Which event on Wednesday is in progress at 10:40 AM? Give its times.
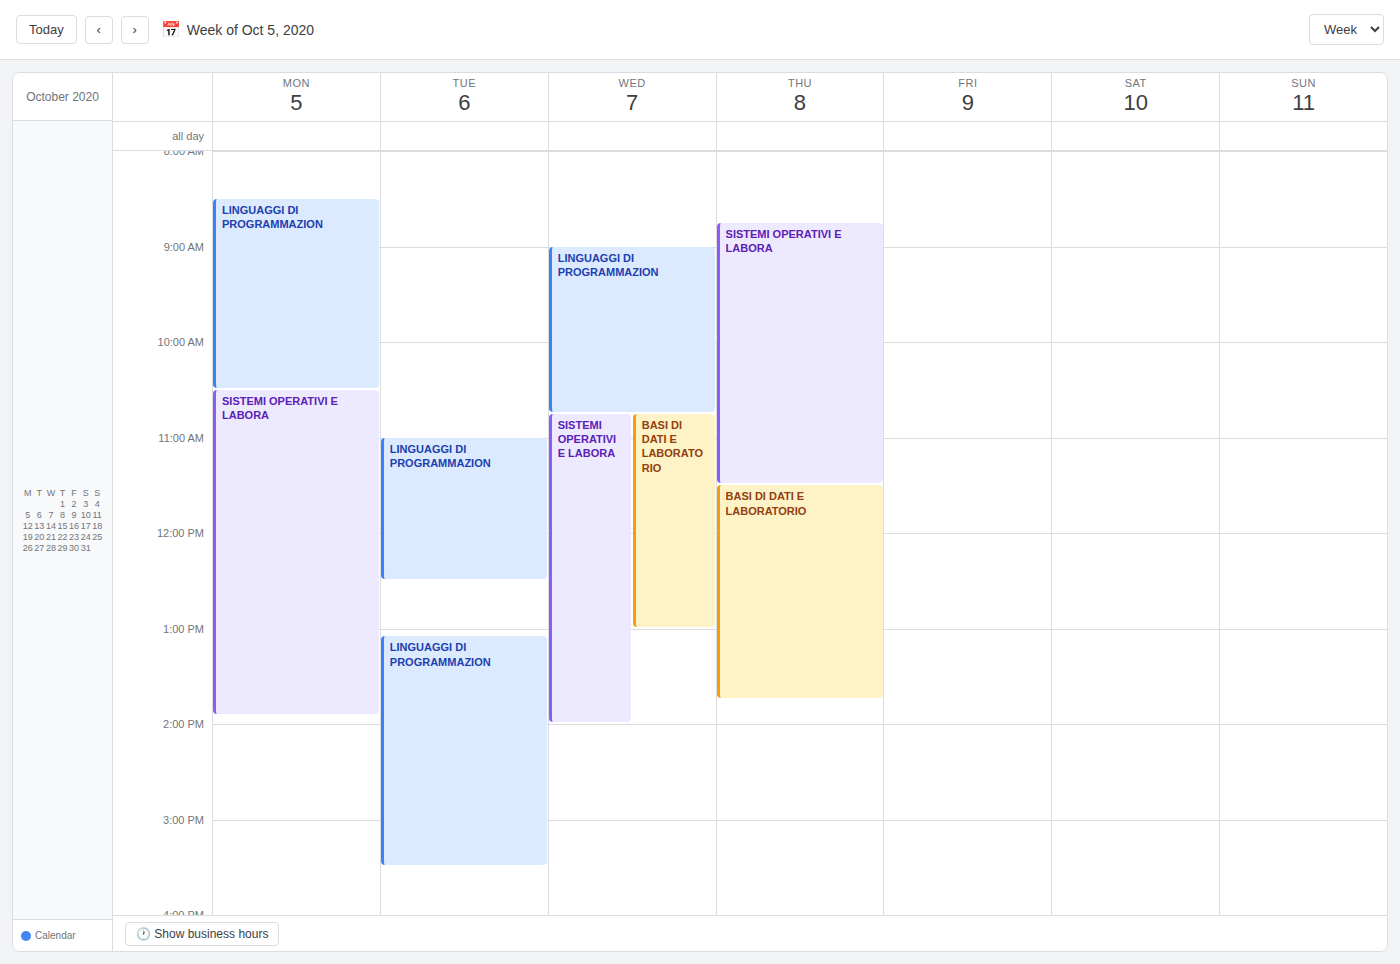
"LINGUAGGI DI PROGRAMMAZION", 9:00 AM to 10:45 AM